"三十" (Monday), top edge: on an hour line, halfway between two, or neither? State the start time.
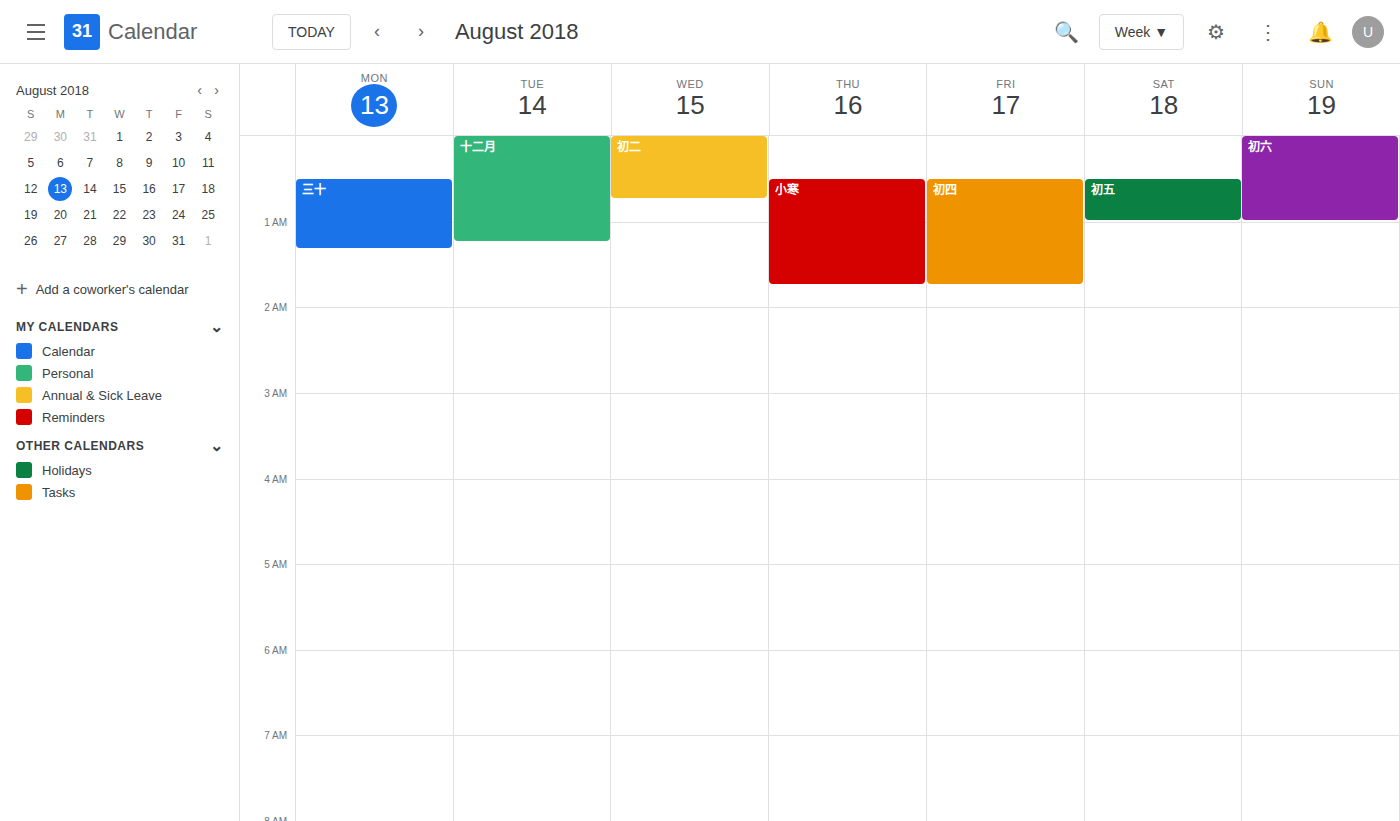
12:30 AM -- halfway between the 12 AM and 1 AM lines.